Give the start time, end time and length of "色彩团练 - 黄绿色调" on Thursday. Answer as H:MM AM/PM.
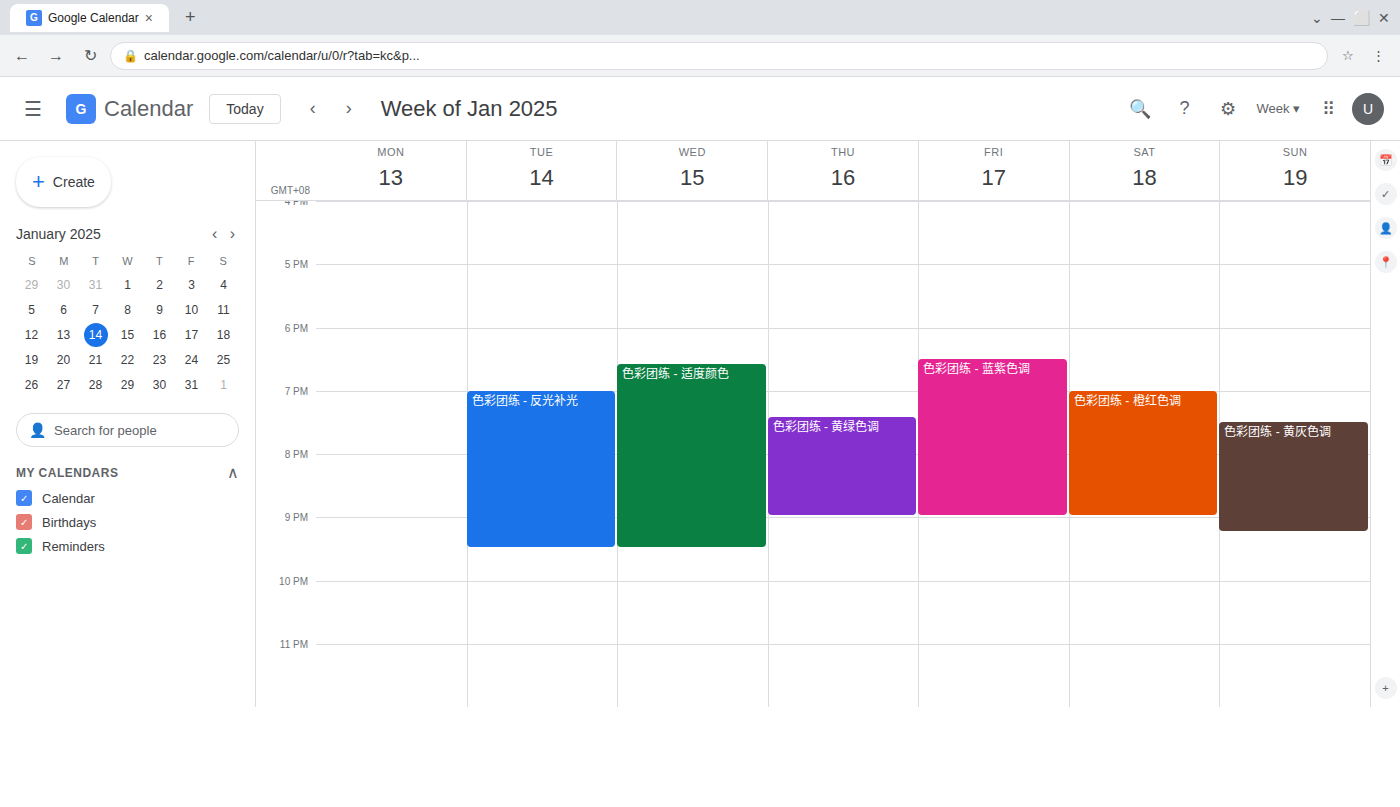
7:25 PM to 9:00 PM, 1 hour 35 minutes